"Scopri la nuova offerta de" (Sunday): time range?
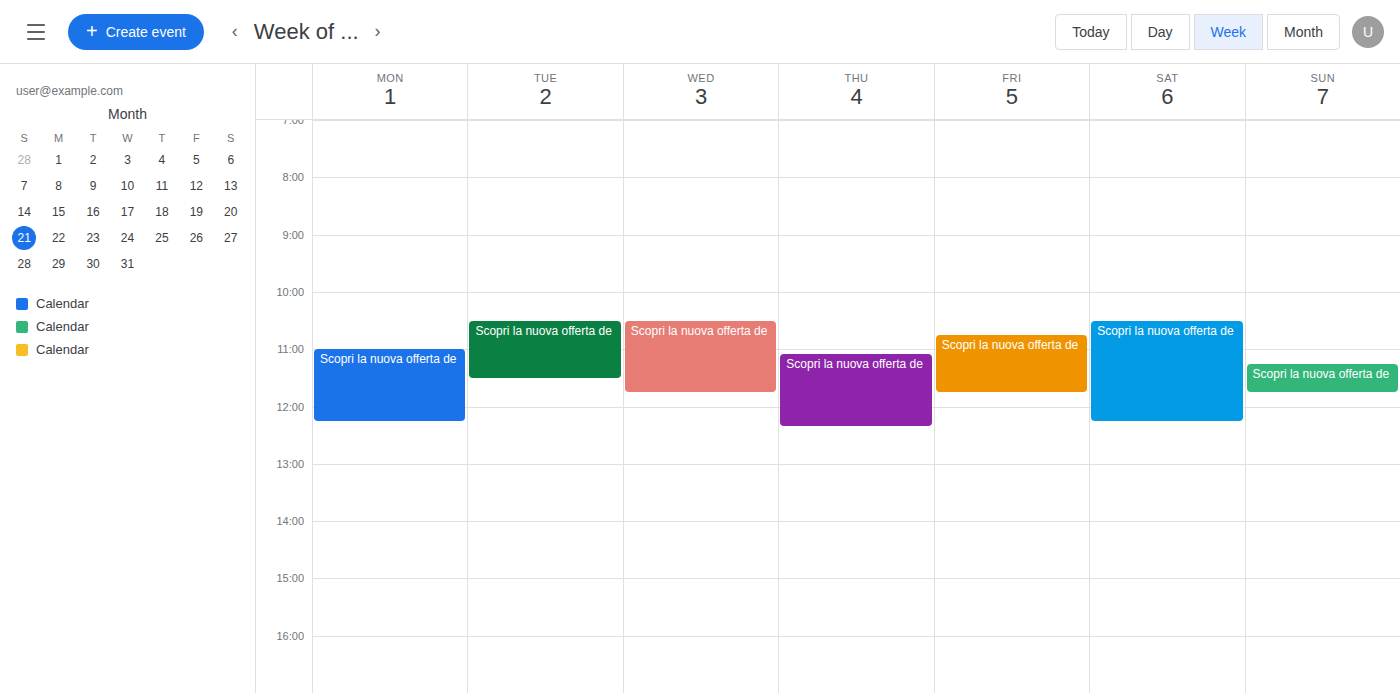
11:15 AM to 11:45 AM